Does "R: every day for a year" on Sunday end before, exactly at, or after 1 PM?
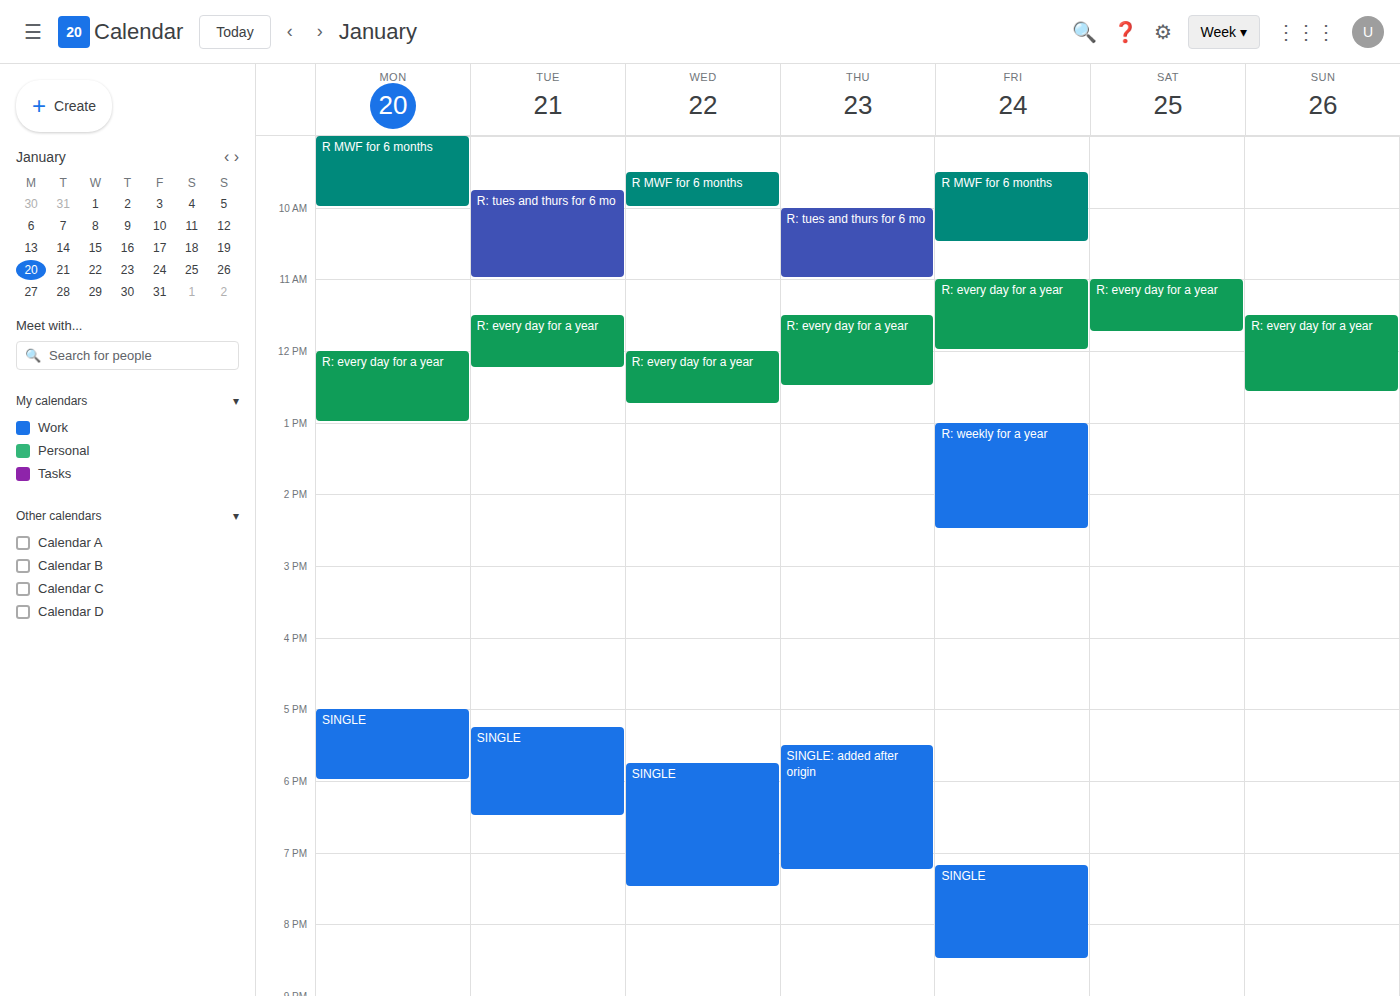
12:35 PM -- before 1 PM, 25 minutes above the 1 PM line.